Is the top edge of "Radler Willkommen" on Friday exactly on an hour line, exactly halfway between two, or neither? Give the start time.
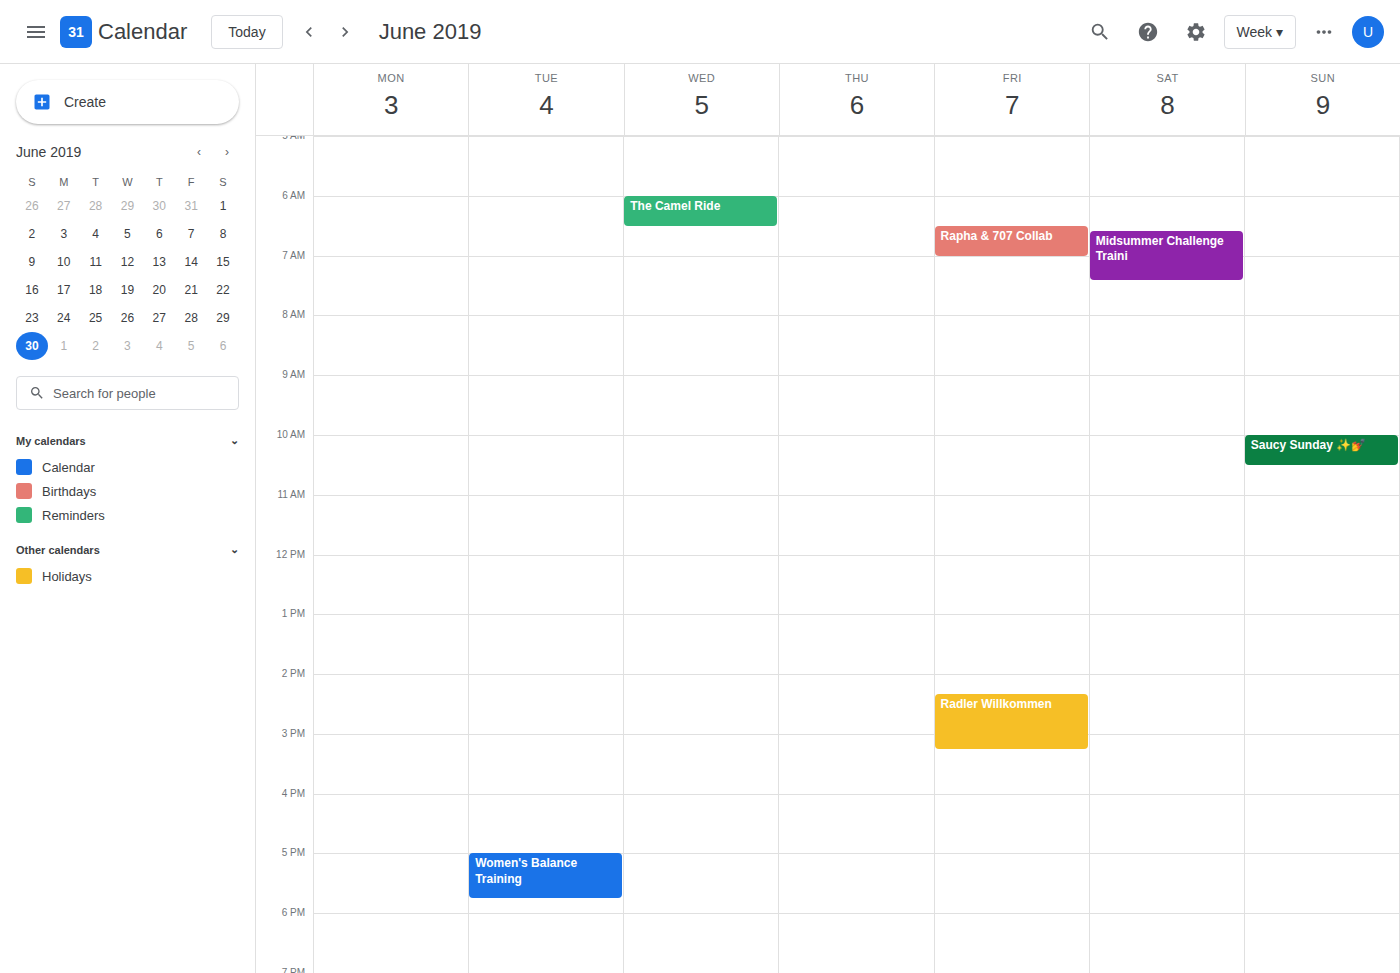
2:20 PM -- neither: 20 minutes below the 2 PM line and 40 minutes above the 3 PM line.